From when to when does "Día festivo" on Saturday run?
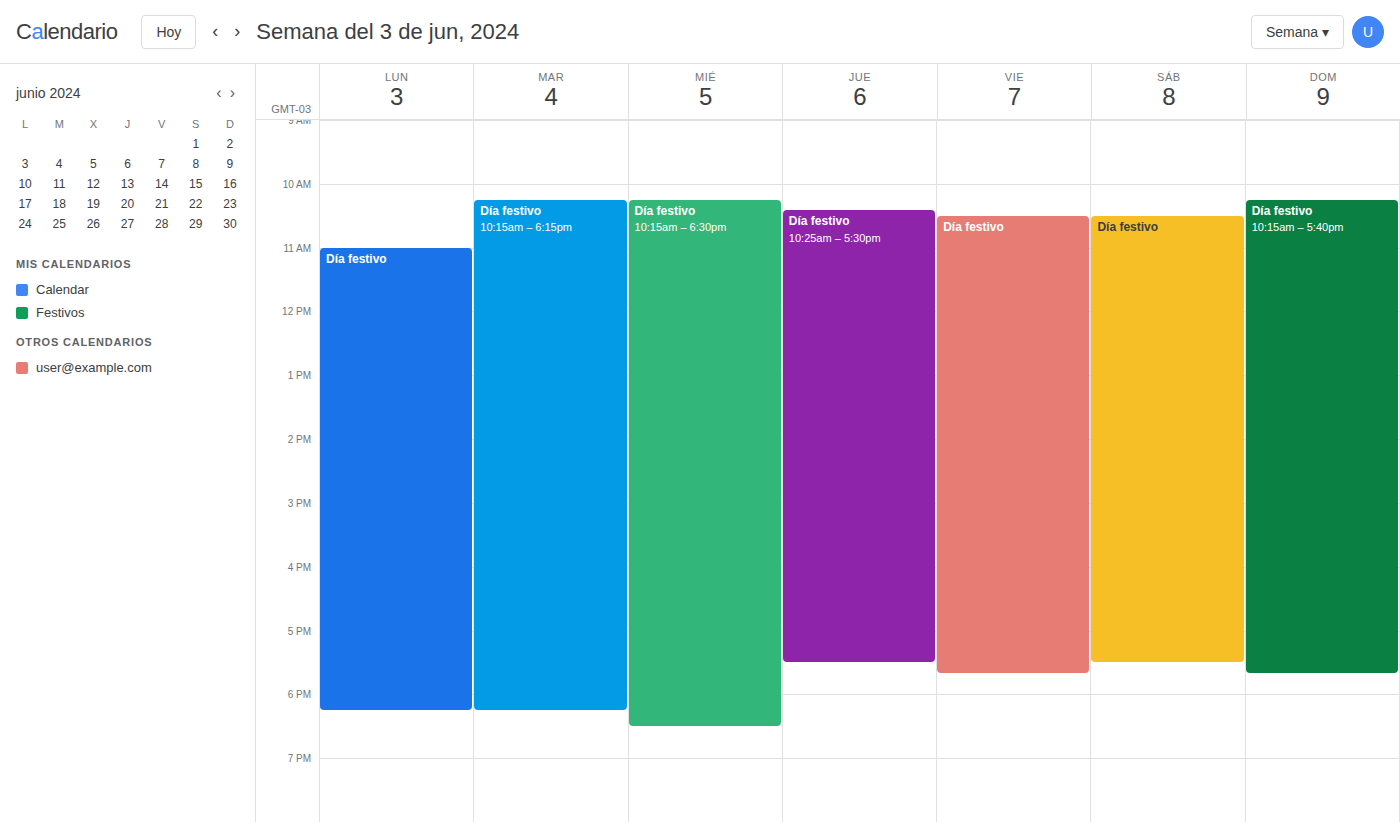
10:30 AM to 5:30 PM